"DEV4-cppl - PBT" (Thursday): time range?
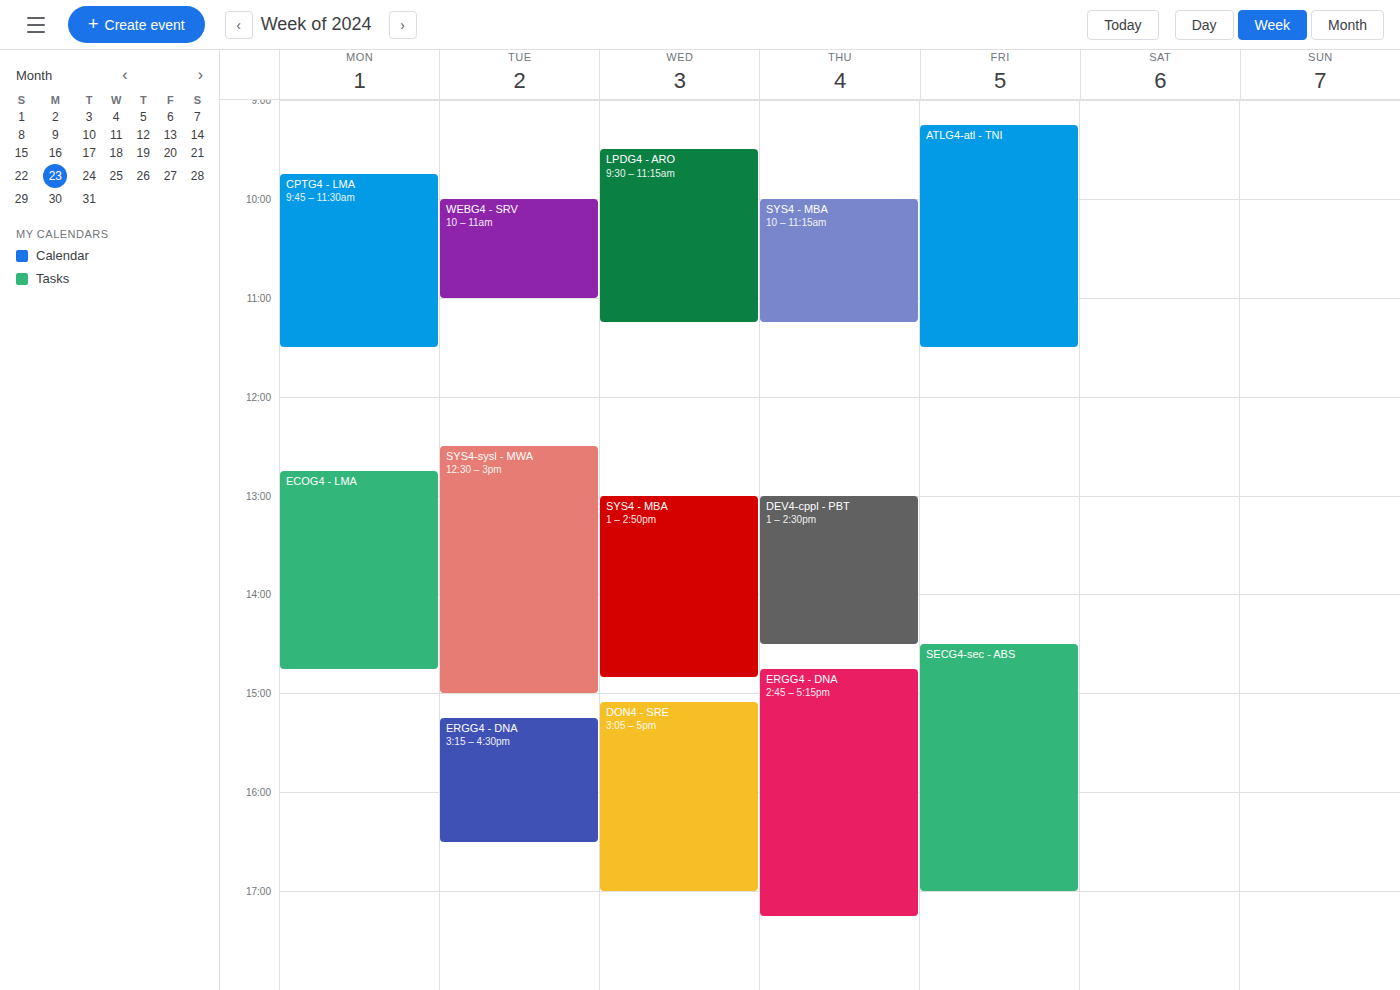
1:00 PM to 2:30 PM